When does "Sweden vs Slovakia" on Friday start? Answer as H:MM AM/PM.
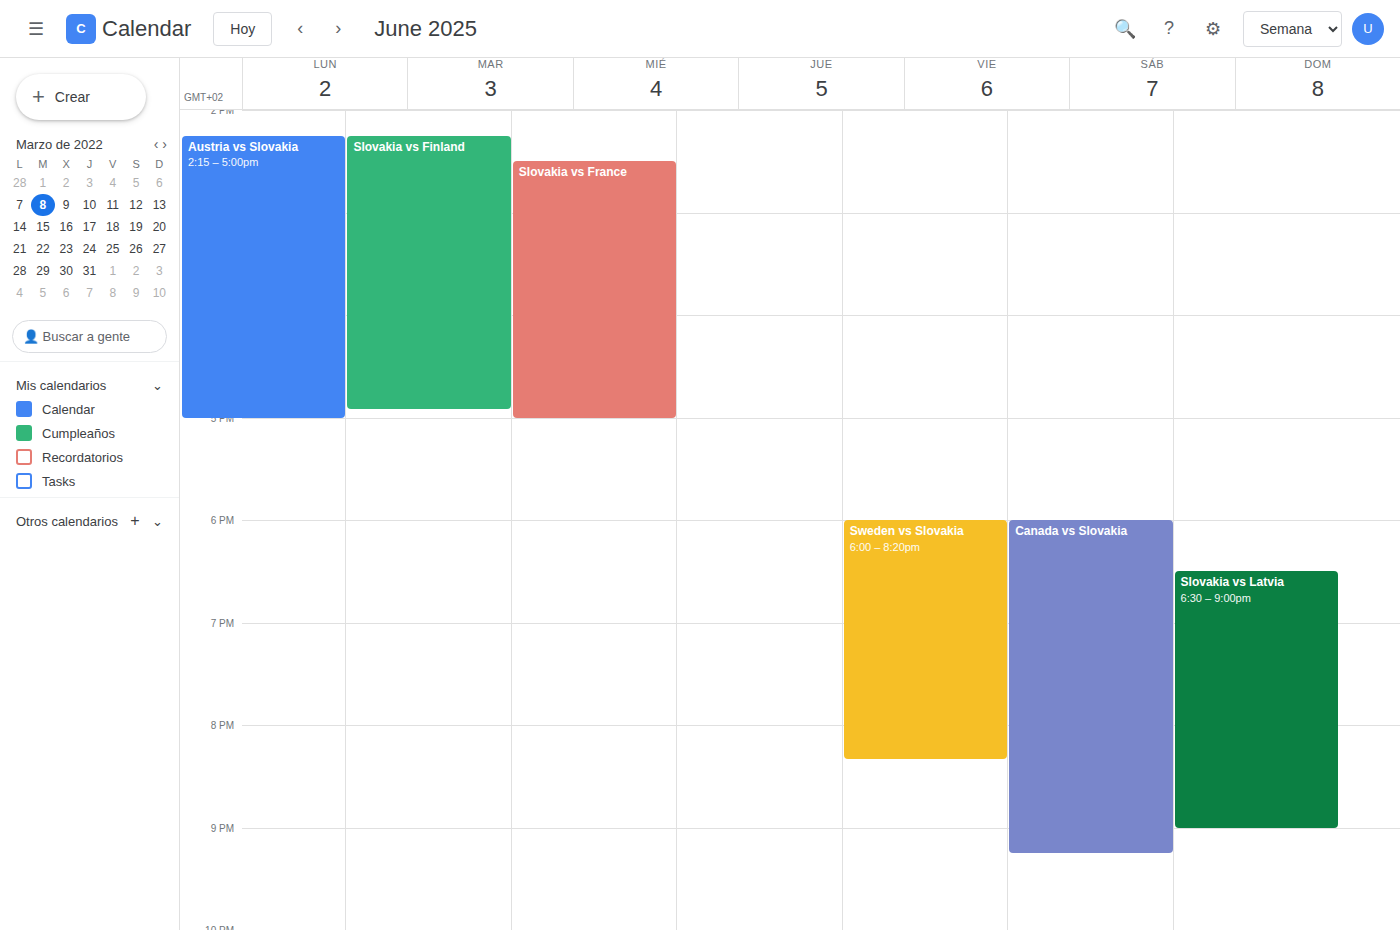
6:00 PM